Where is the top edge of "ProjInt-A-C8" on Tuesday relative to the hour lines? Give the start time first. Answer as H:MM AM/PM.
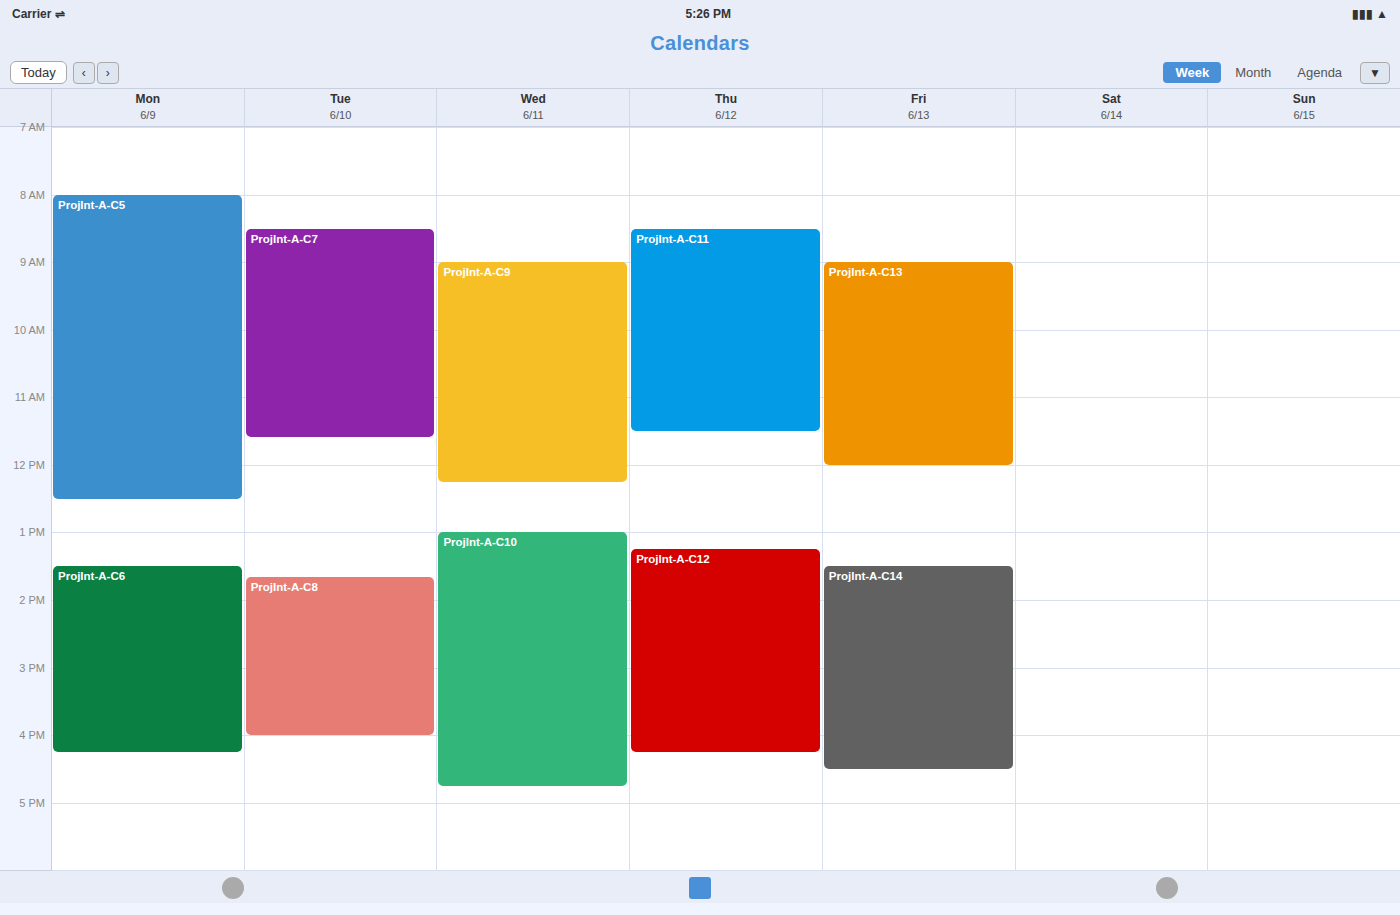
1:40 PM -- neither: 40 minutes below the 1 PM line and 20 minutes above the 2 PM line.